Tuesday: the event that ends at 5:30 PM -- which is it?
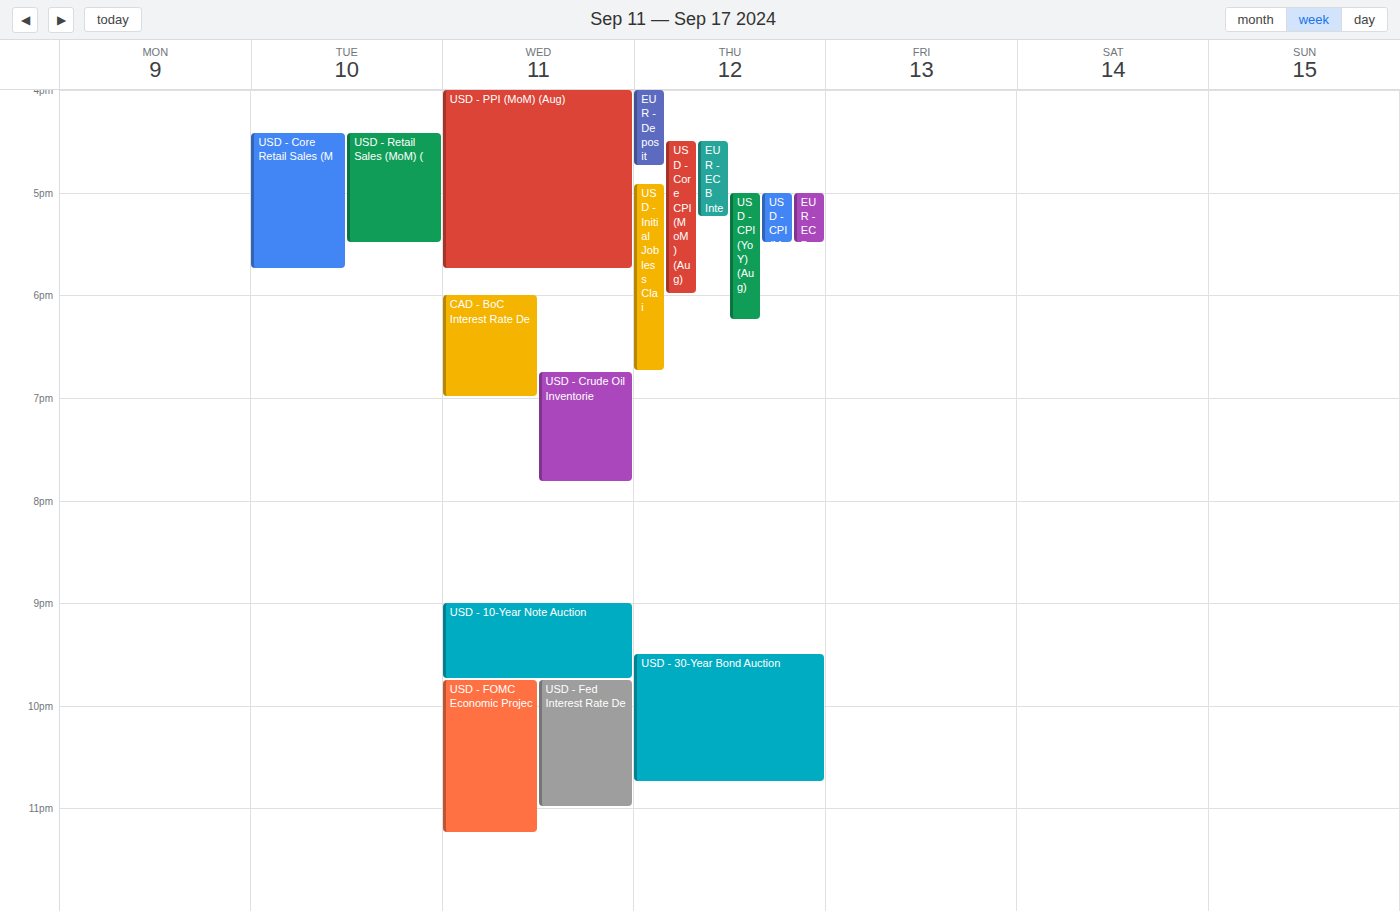
"USD - Retail Sales (MoM) ("